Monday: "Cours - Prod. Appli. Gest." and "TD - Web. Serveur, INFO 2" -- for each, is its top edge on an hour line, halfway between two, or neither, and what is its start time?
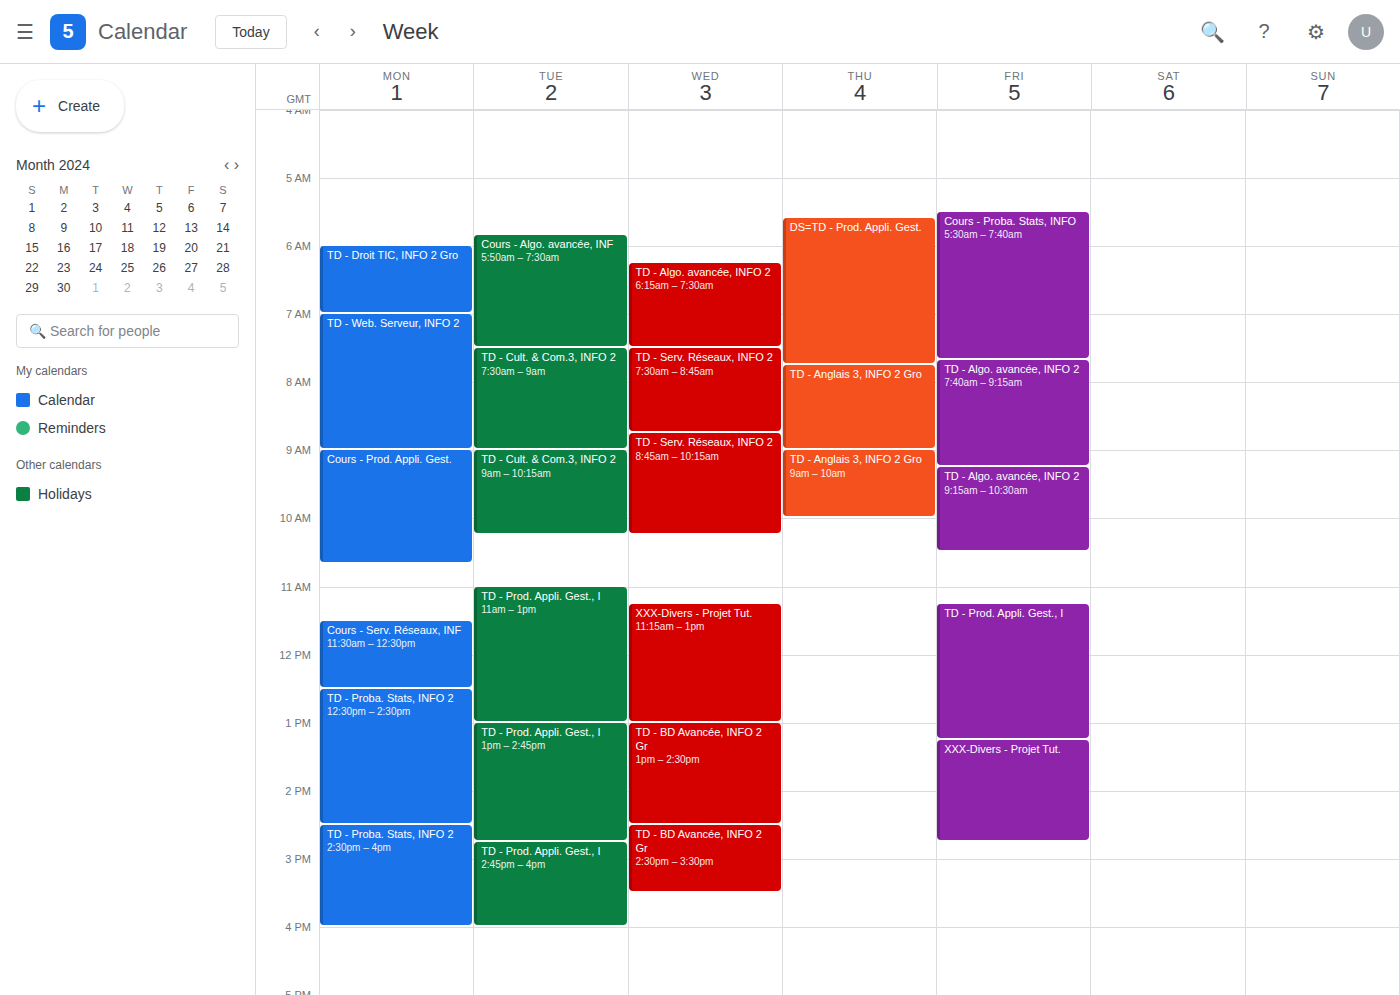
"Cours - Prod. Appli. Gest.": 9:00 AM, exactly on the 9 AM line. "TD - Web. Serveur, INFO 2": 7:00 AM, exactly on the 7 AM line.